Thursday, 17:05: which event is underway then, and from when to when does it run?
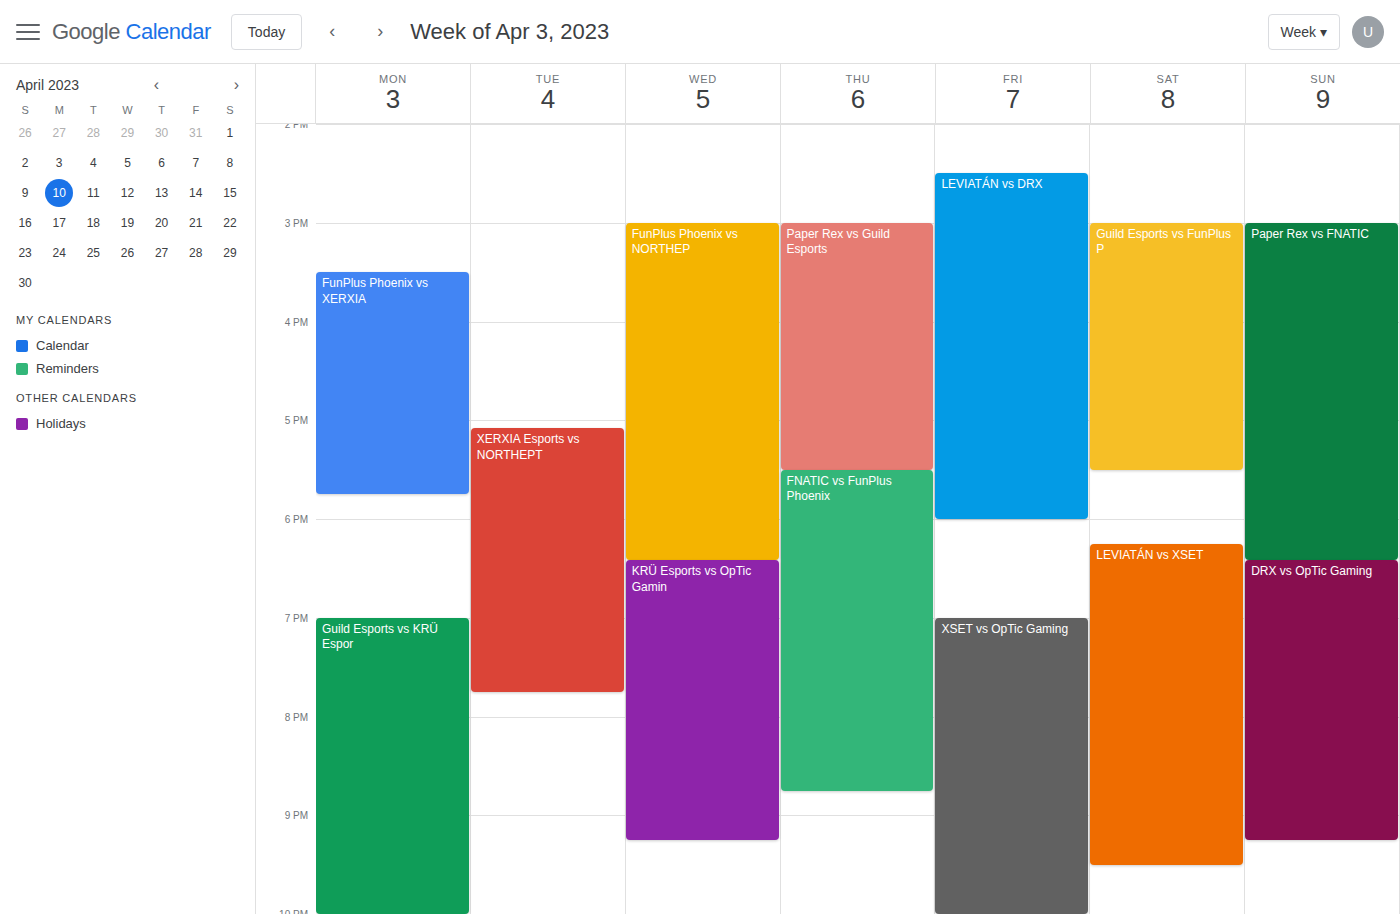
"Paper Rex vs Guild Esports", 15:00 to 17:30